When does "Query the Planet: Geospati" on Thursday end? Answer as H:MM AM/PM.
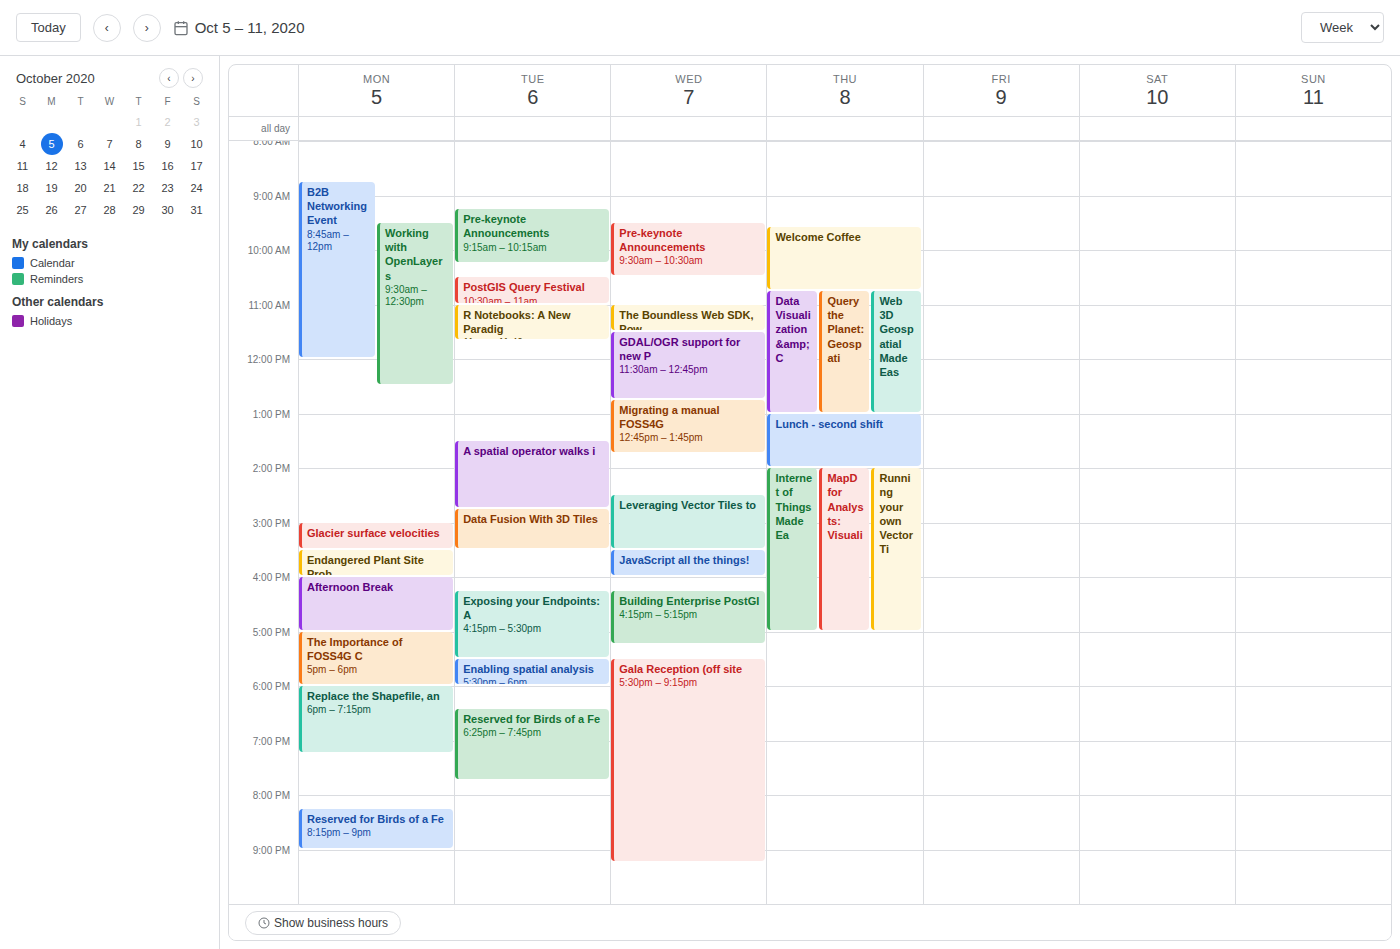
1:00 PM